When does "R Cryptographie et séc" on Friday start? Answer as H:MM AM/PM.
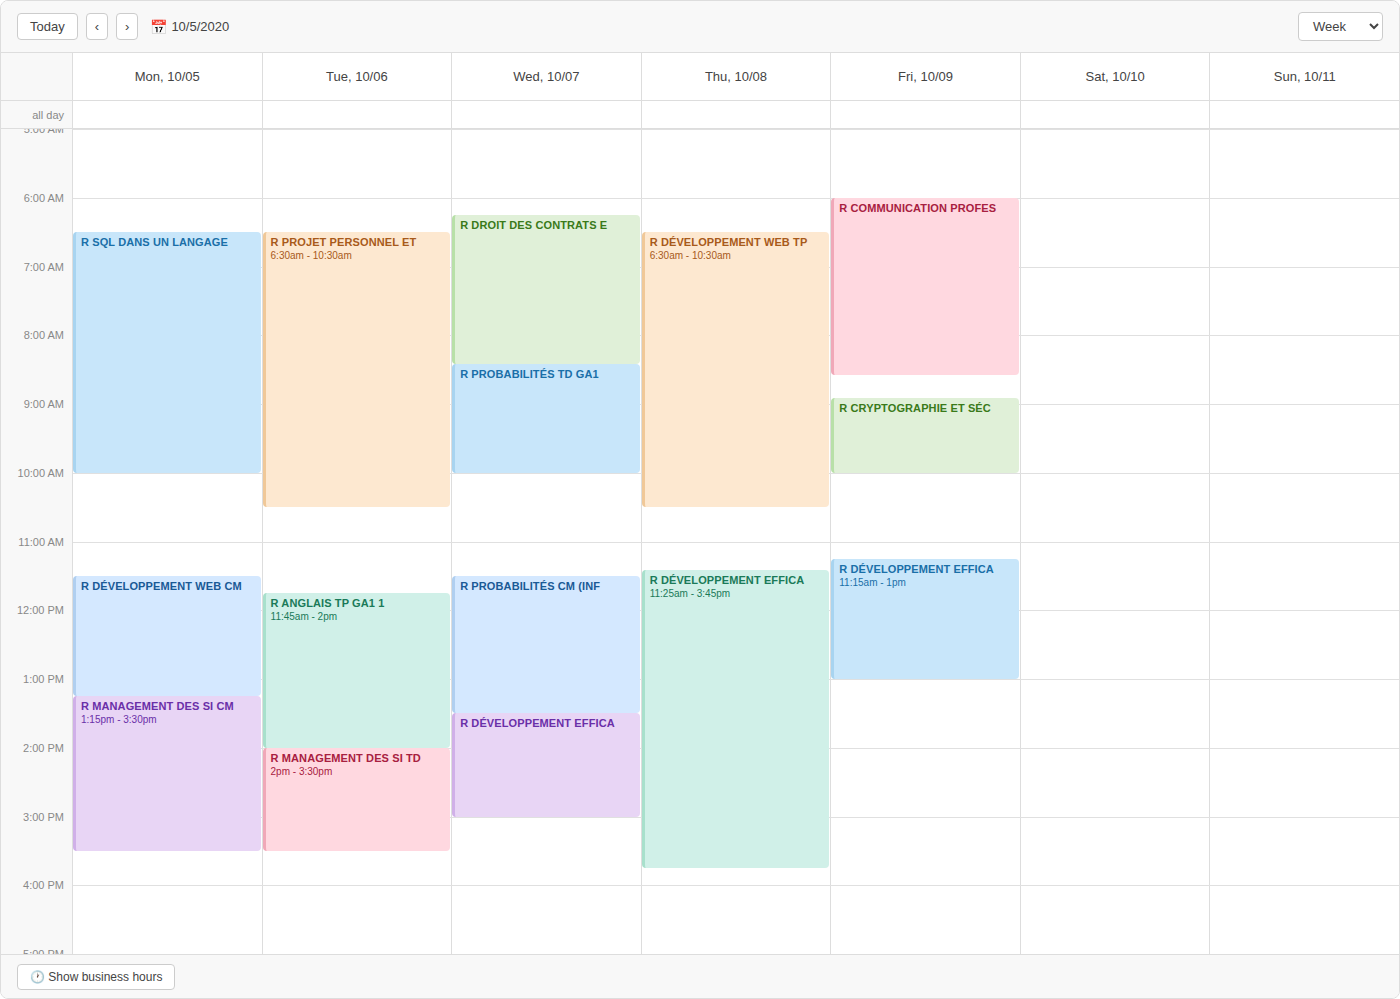
8:55 AM